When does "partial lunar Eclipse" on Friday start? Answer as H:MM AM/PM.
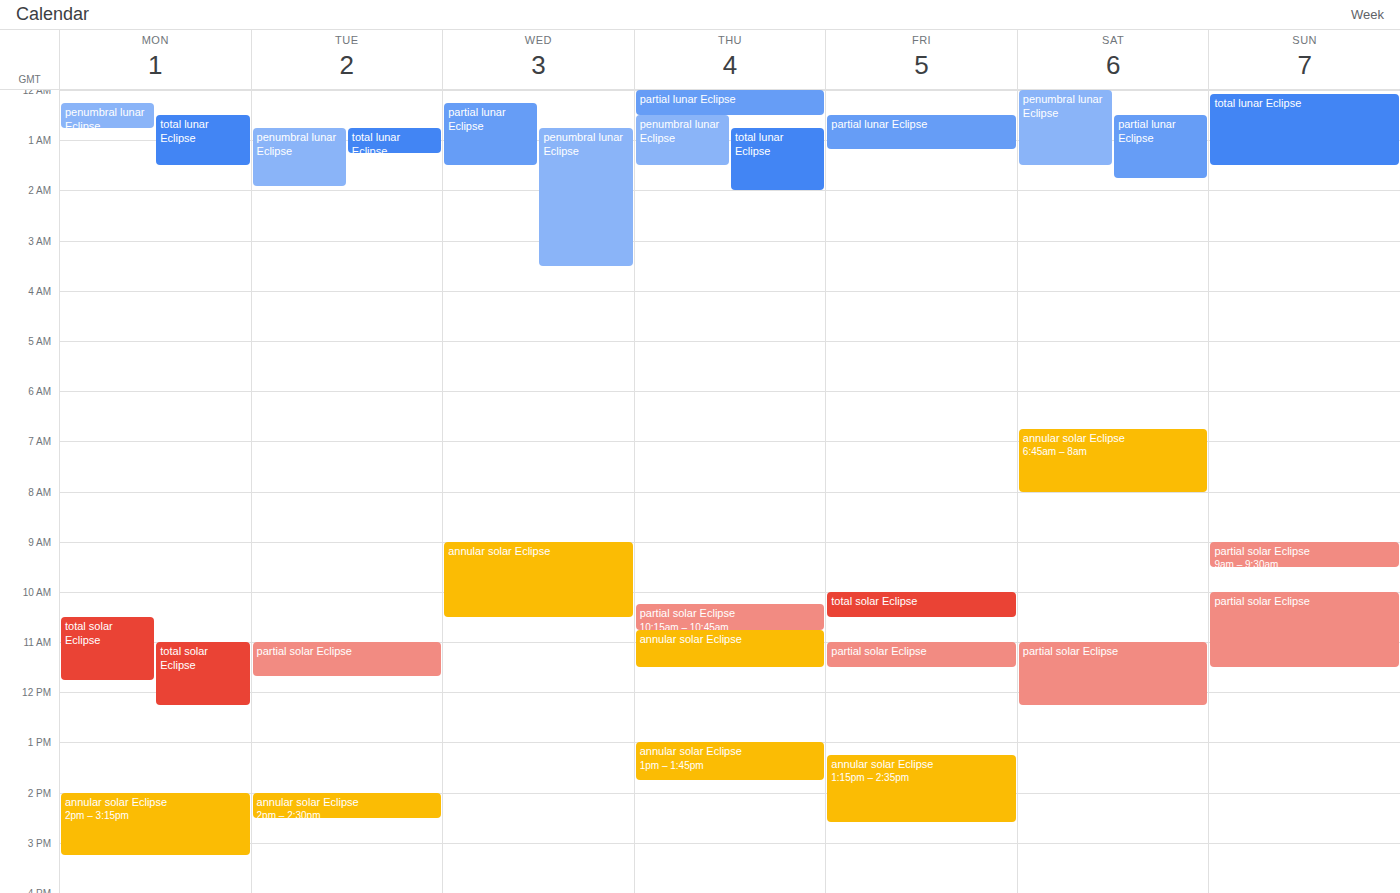
12:30 AM